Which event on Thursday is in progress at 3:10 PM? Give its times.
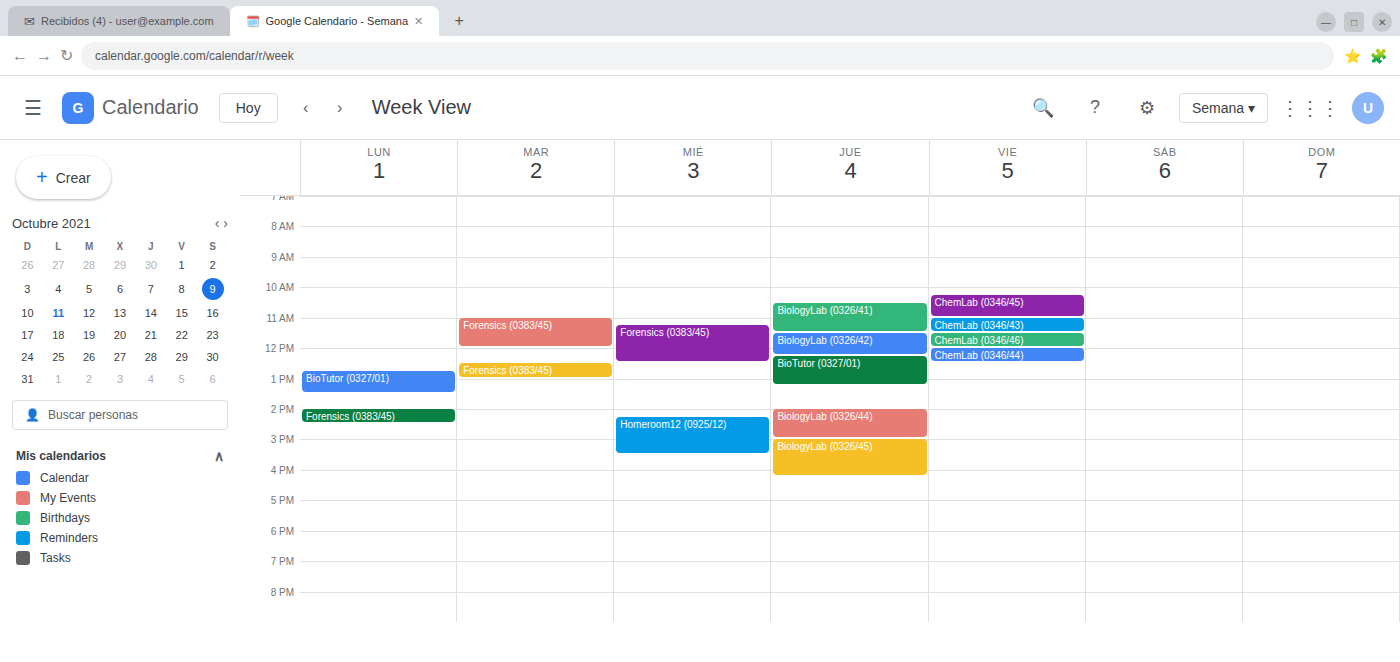
"BiologyLab (0326/45)", 3:00 PM to 4:15 PM